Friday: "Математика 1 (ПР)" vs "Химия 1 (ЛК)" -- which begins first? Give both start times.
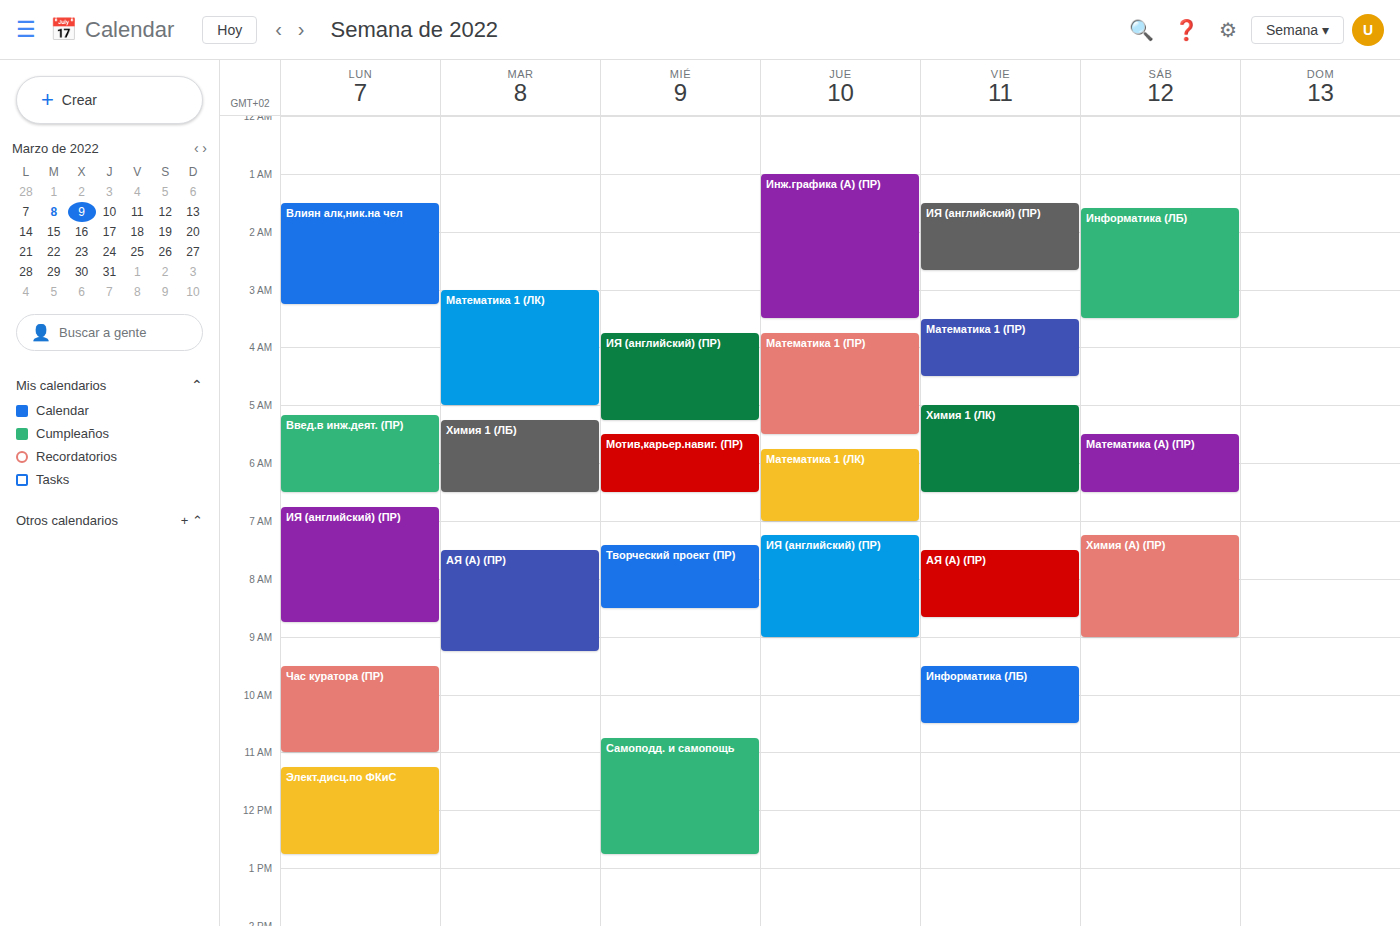
"Математика 1 (ПР)" 03:30; "Химия 1 (ЛК)" 05:00.